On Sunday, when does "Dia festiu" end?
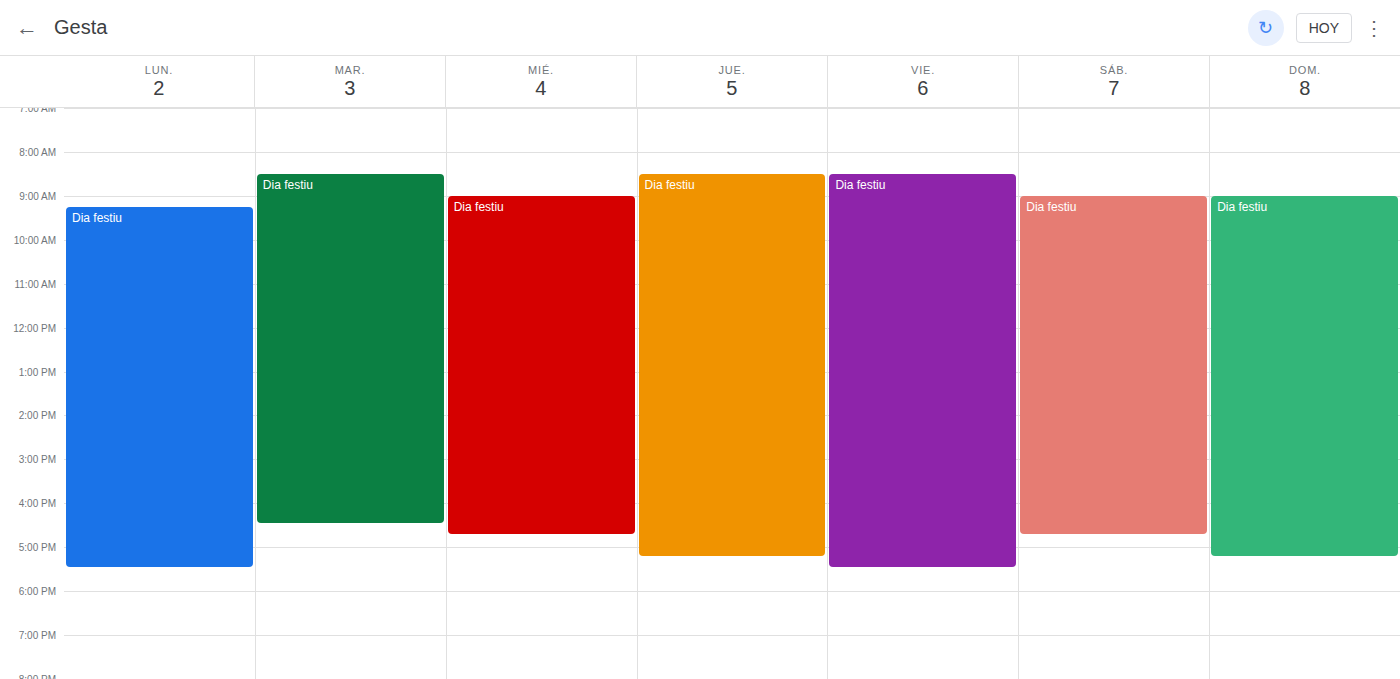
5:15 PM